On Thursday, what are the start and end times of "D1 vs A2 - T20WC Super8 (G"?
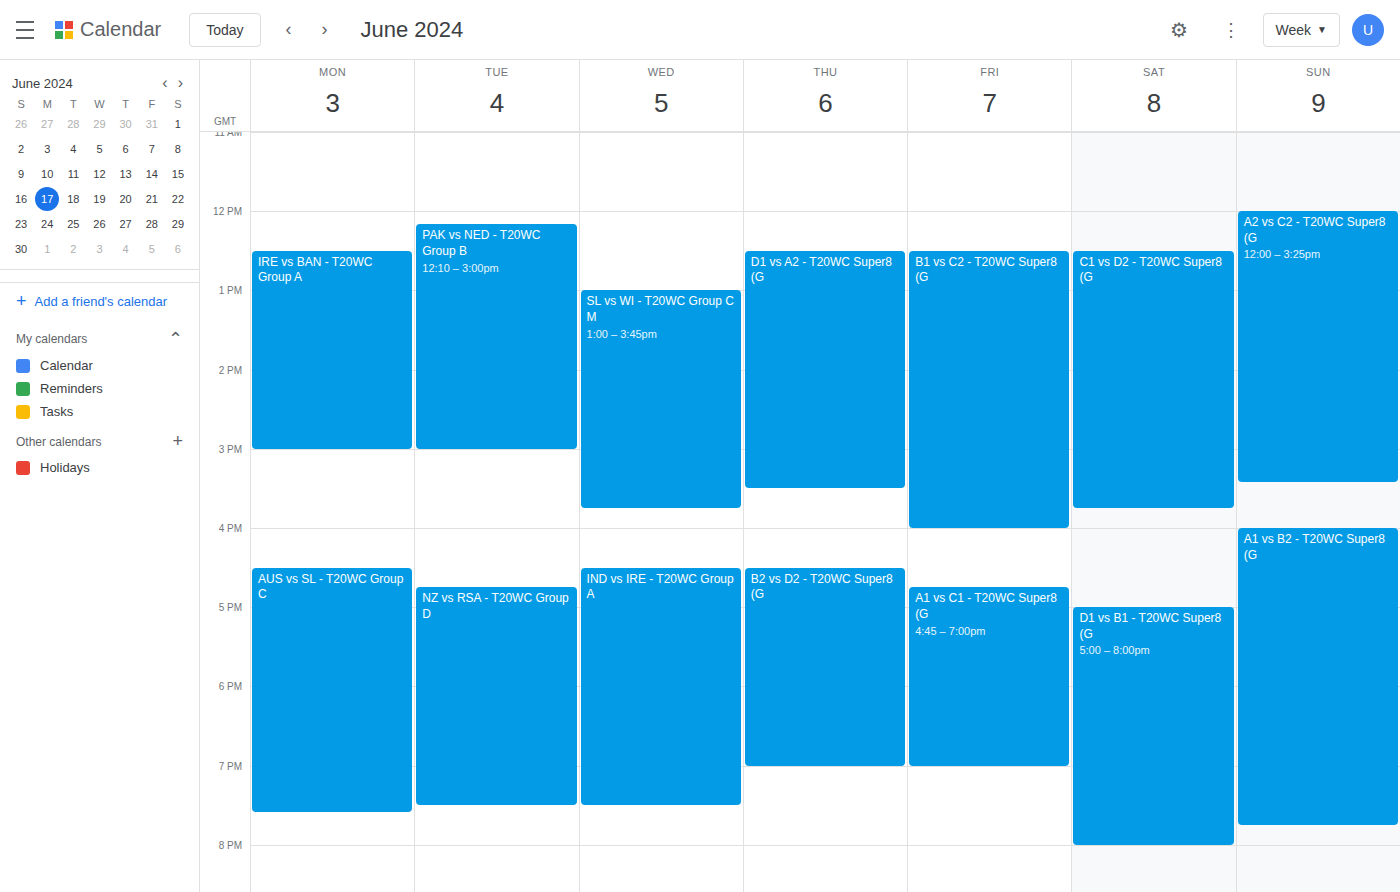
12:30 to 15:30